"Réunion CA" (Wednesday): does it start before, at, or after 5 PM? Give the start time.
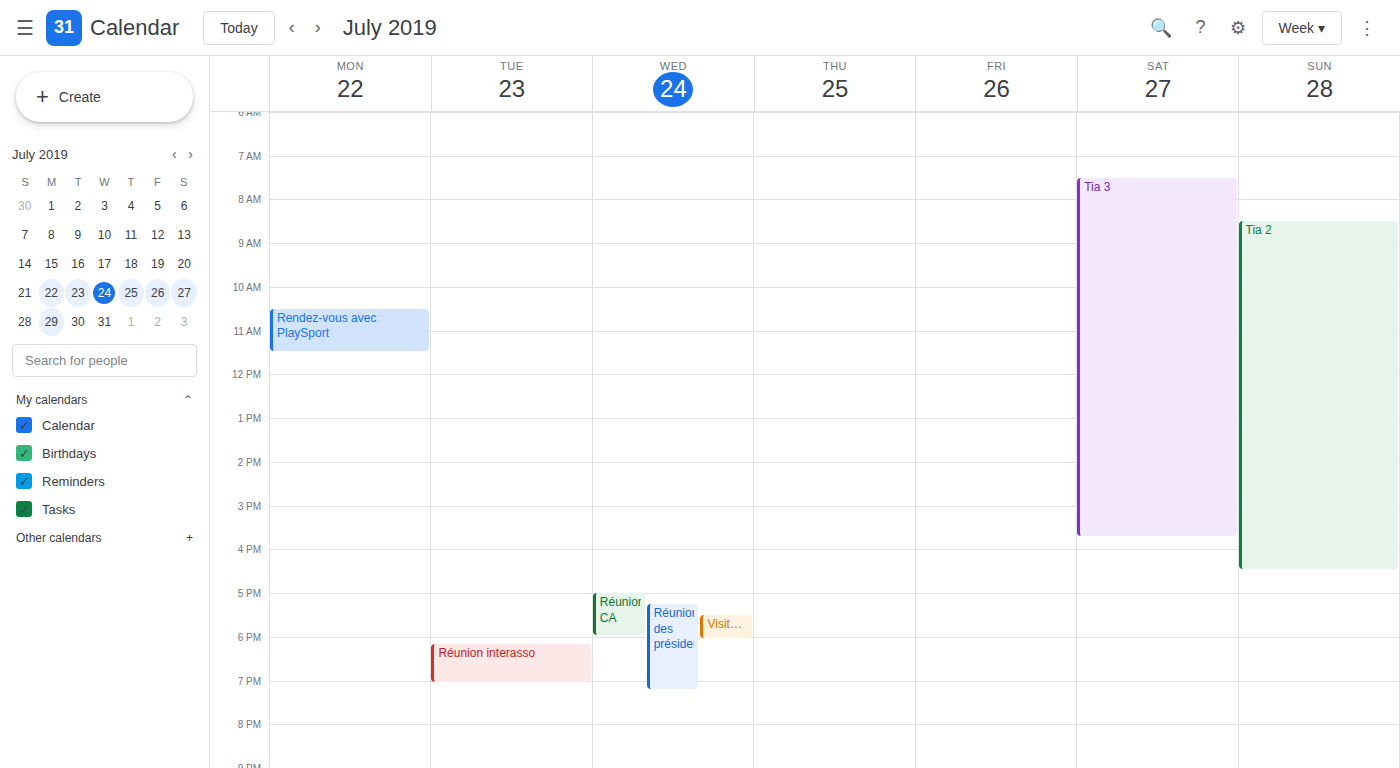
5:00 PM -- exactly at 5 PM, on the 5 PM line.